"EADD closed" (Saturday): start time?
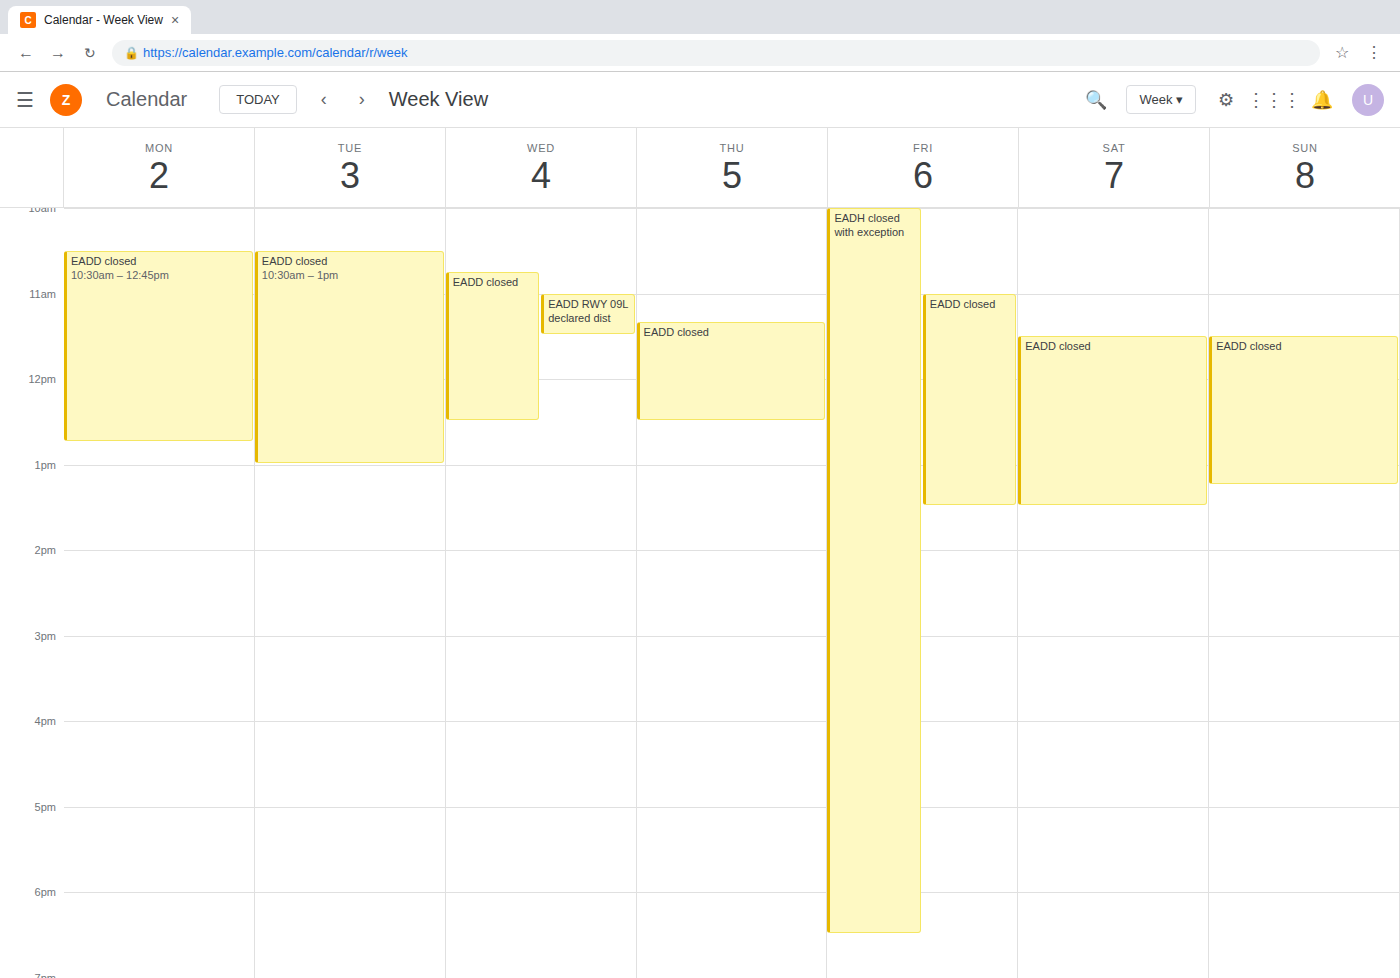
11:30 AM